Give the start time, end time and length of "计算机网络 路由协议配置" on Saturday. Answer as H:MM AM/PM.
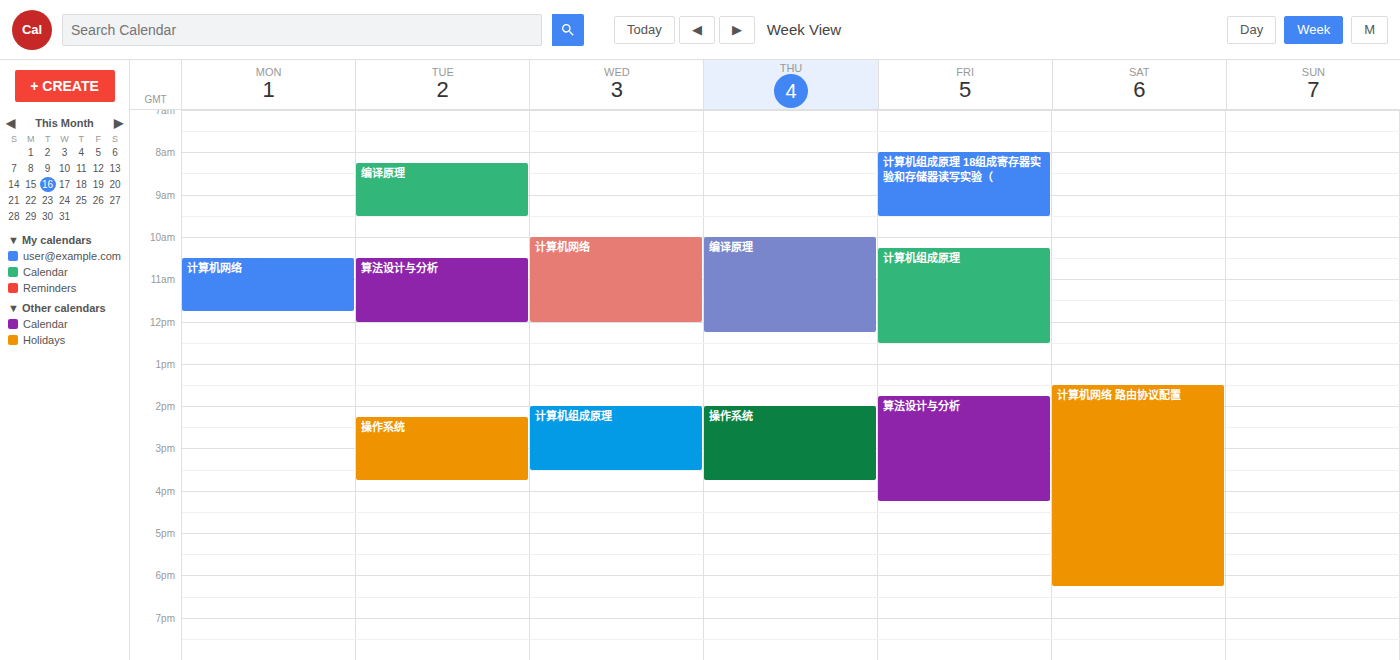
1:30 PM to 6:15 PM, 4 hours 45 minutes